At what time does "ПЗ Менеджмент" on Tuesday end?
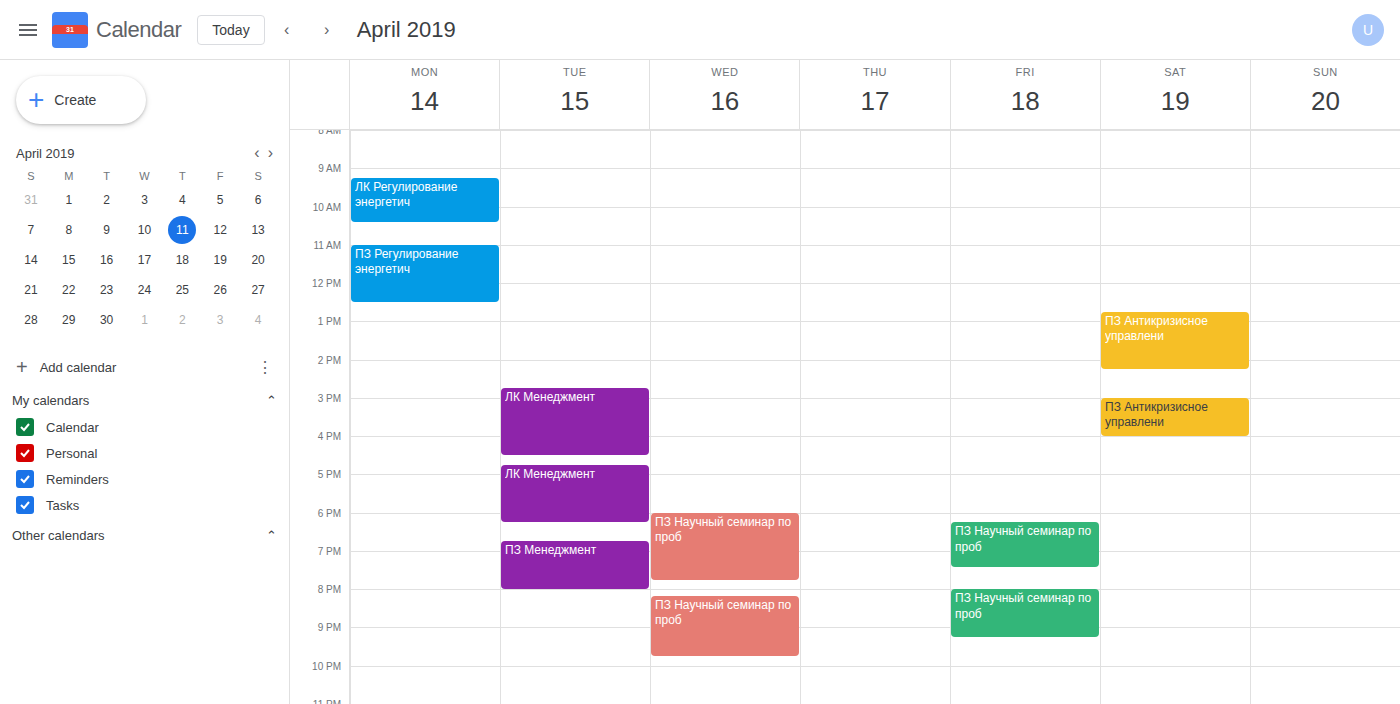
8:00 PM